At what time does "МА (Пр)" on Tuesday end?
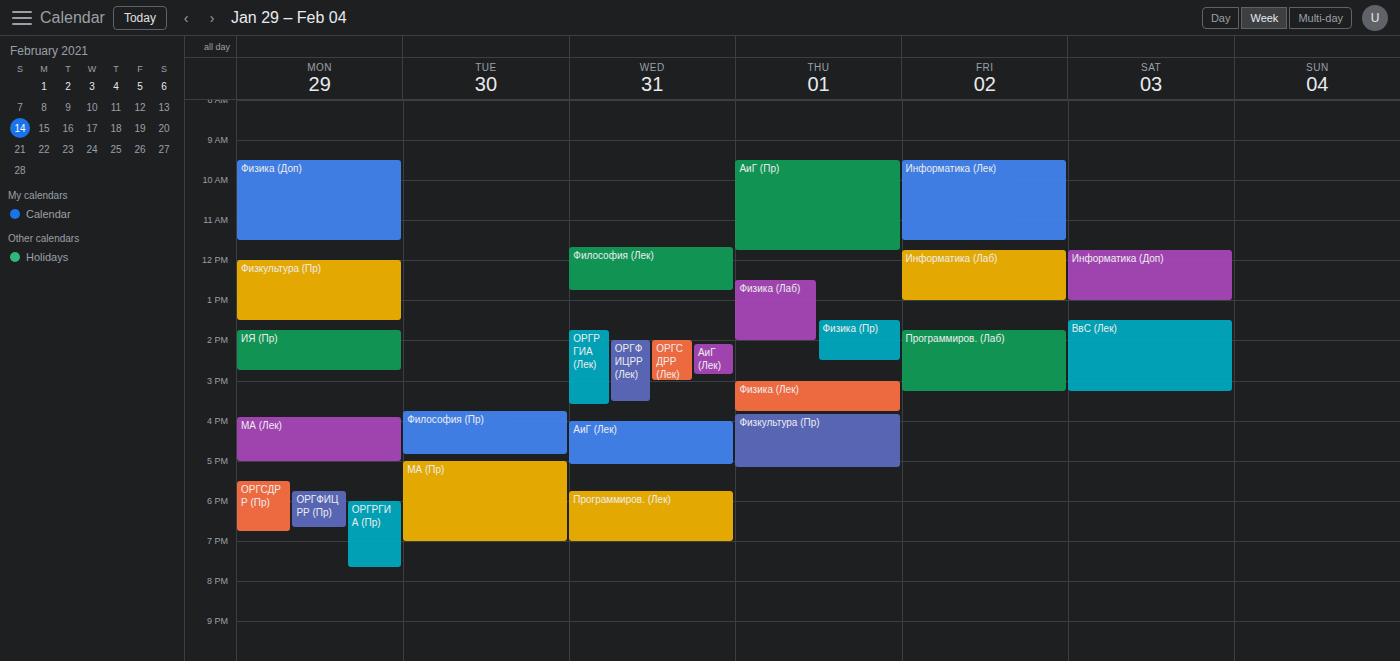
19:00